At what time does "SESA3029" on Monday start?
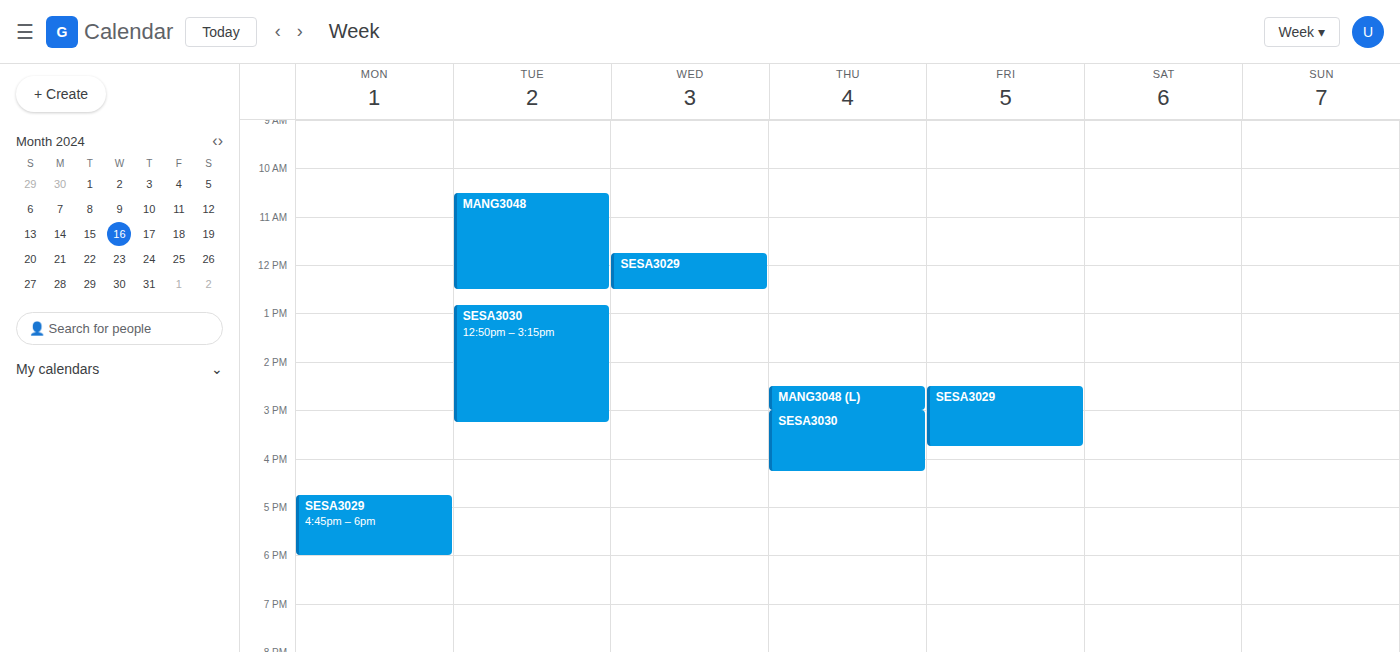
4:45 PM